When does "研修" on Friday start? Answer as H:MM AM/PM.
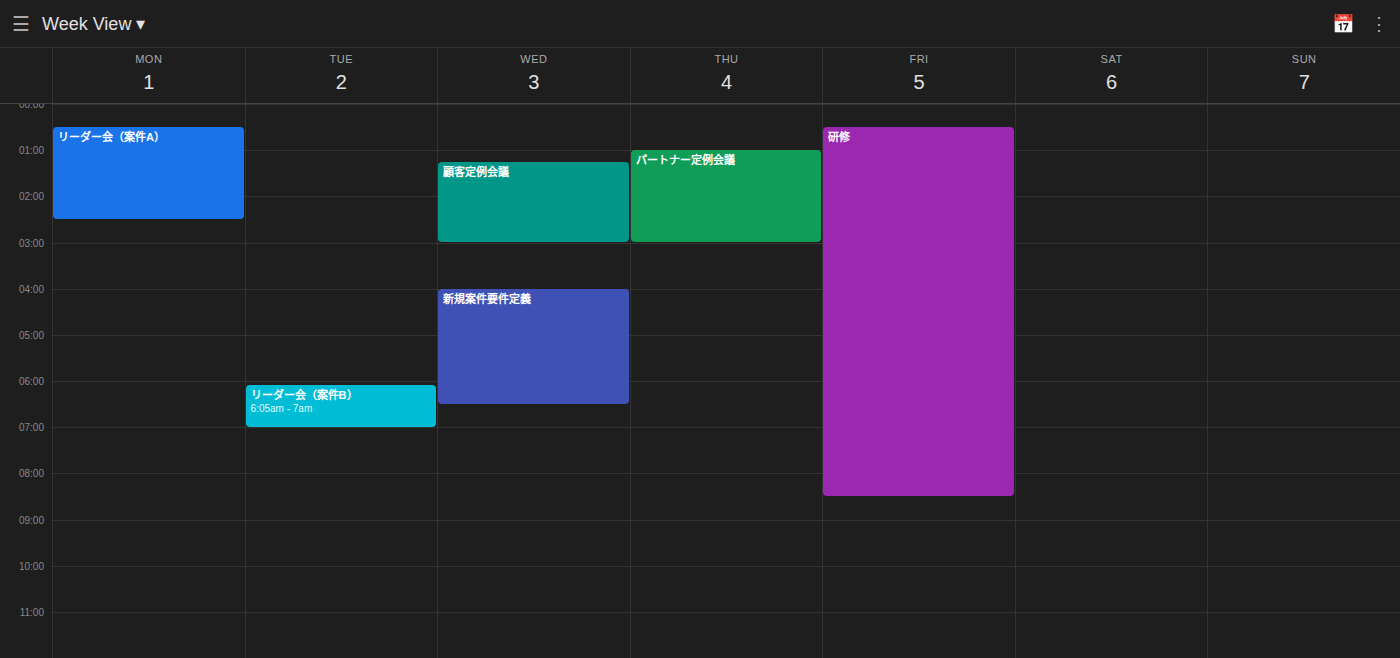
12:30 AM